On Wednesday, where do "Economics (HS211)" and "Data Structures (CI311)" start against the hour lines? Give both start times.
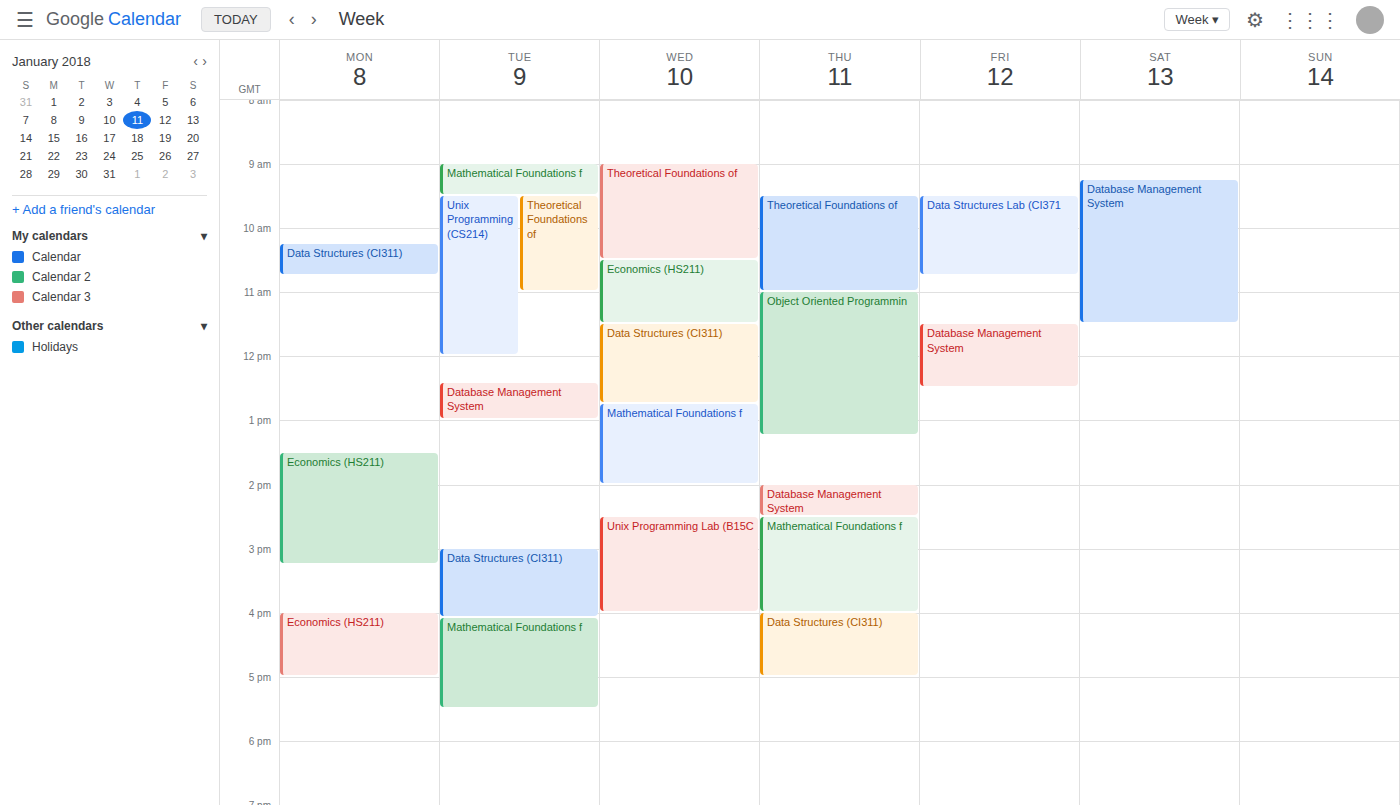
"Economics (HS211)": 10:30 AM, halfway between the 10 AM and 11 AM lines. "Data Structures (CI311)": 11:30 AM, halfway between the 11 AM and 12 PM lines.